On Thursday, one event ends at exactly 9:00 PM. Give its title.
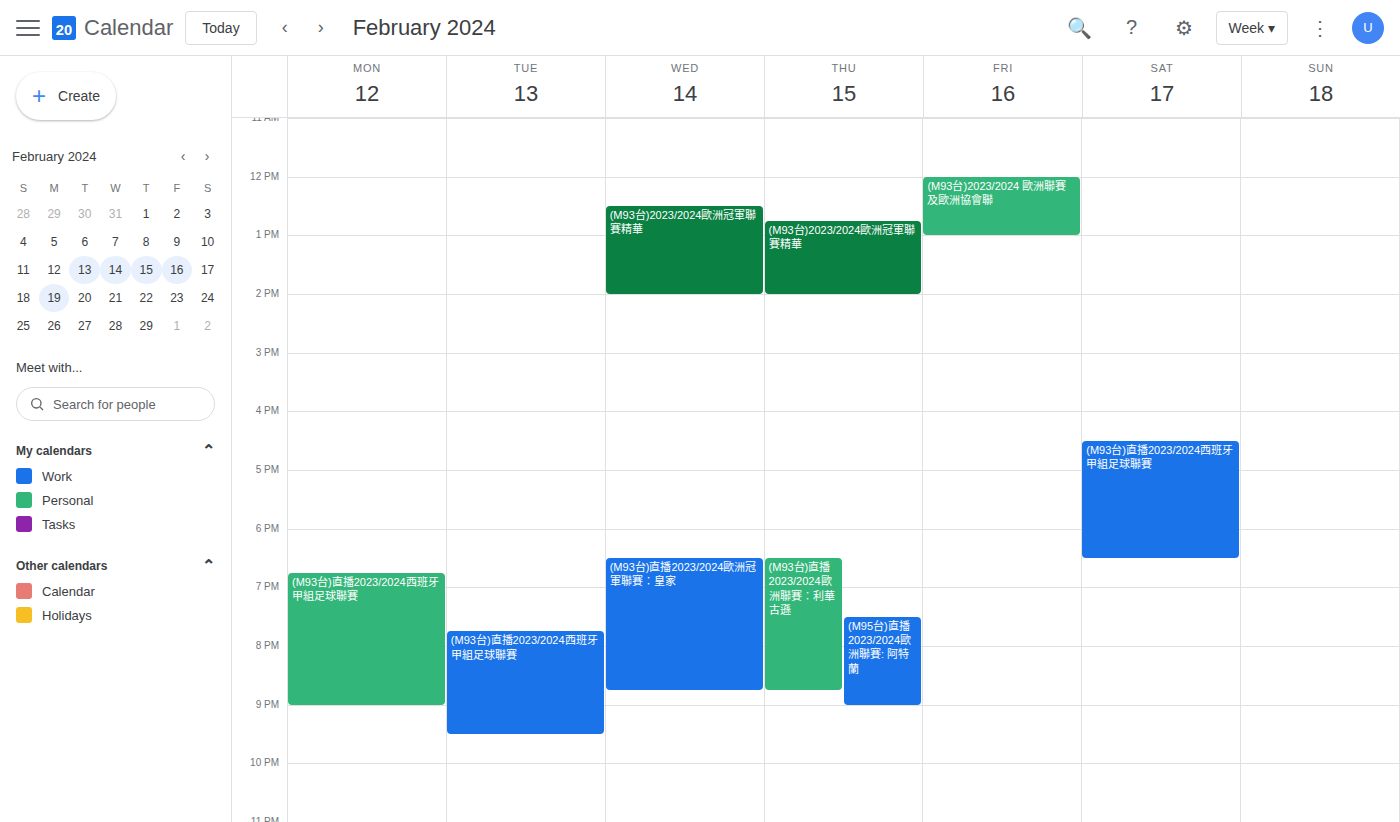
"(M95台)直播2023/2024歐洲聯賽: 阿特蘭"